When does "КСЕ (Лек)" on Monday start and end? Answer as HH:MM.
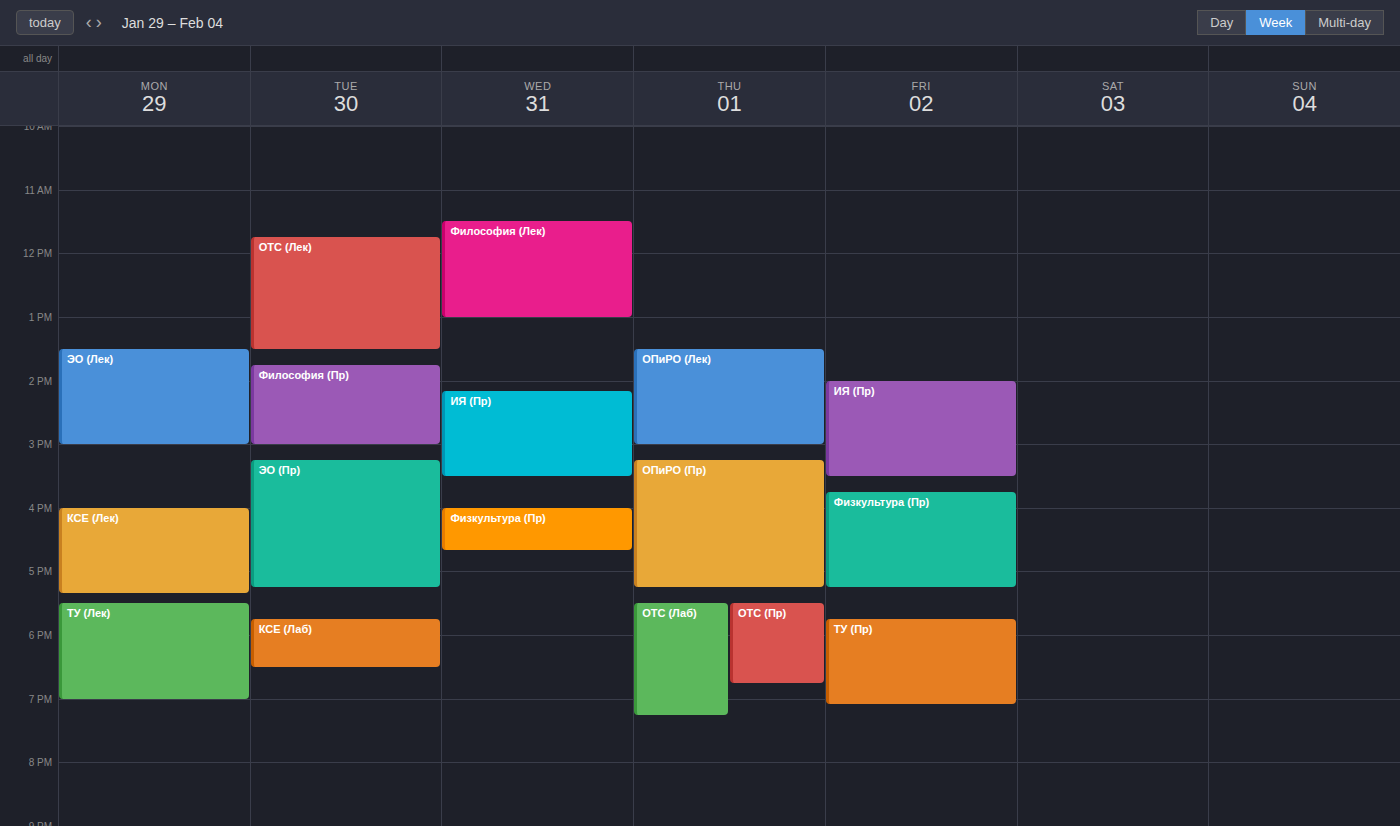
16:00 to 17:20